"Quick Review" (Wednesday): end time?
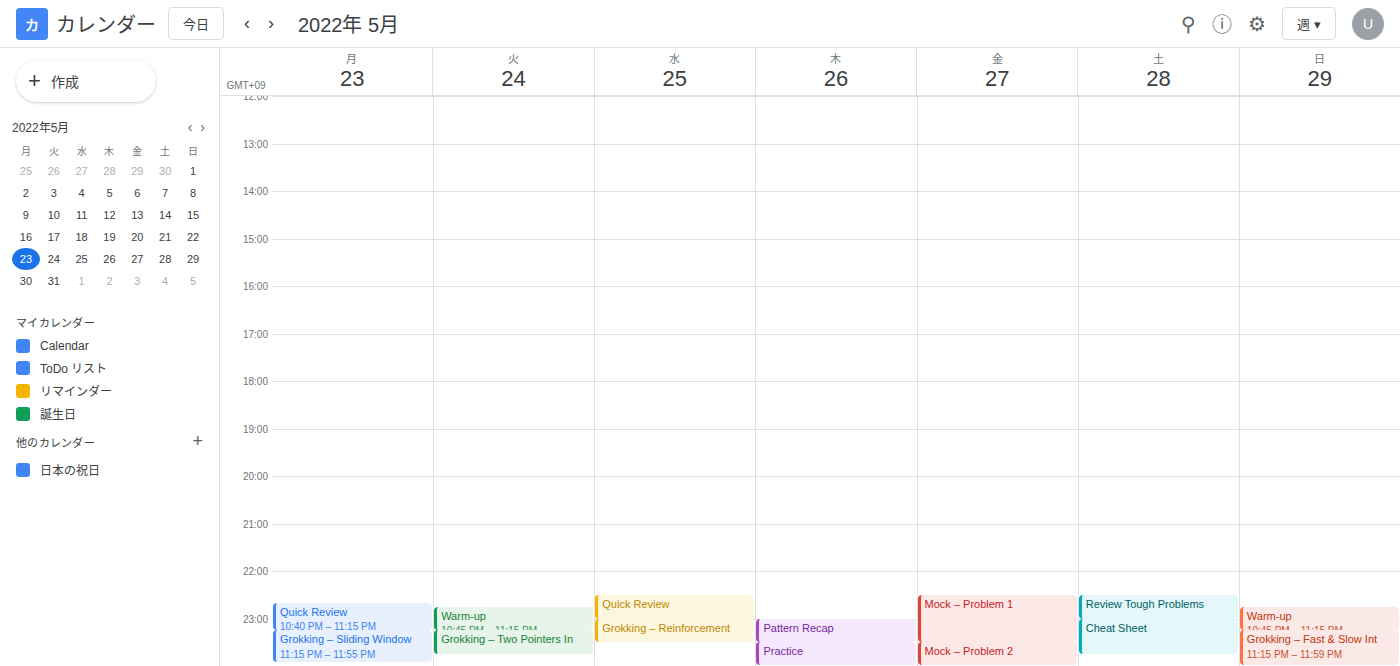
11:00 PM